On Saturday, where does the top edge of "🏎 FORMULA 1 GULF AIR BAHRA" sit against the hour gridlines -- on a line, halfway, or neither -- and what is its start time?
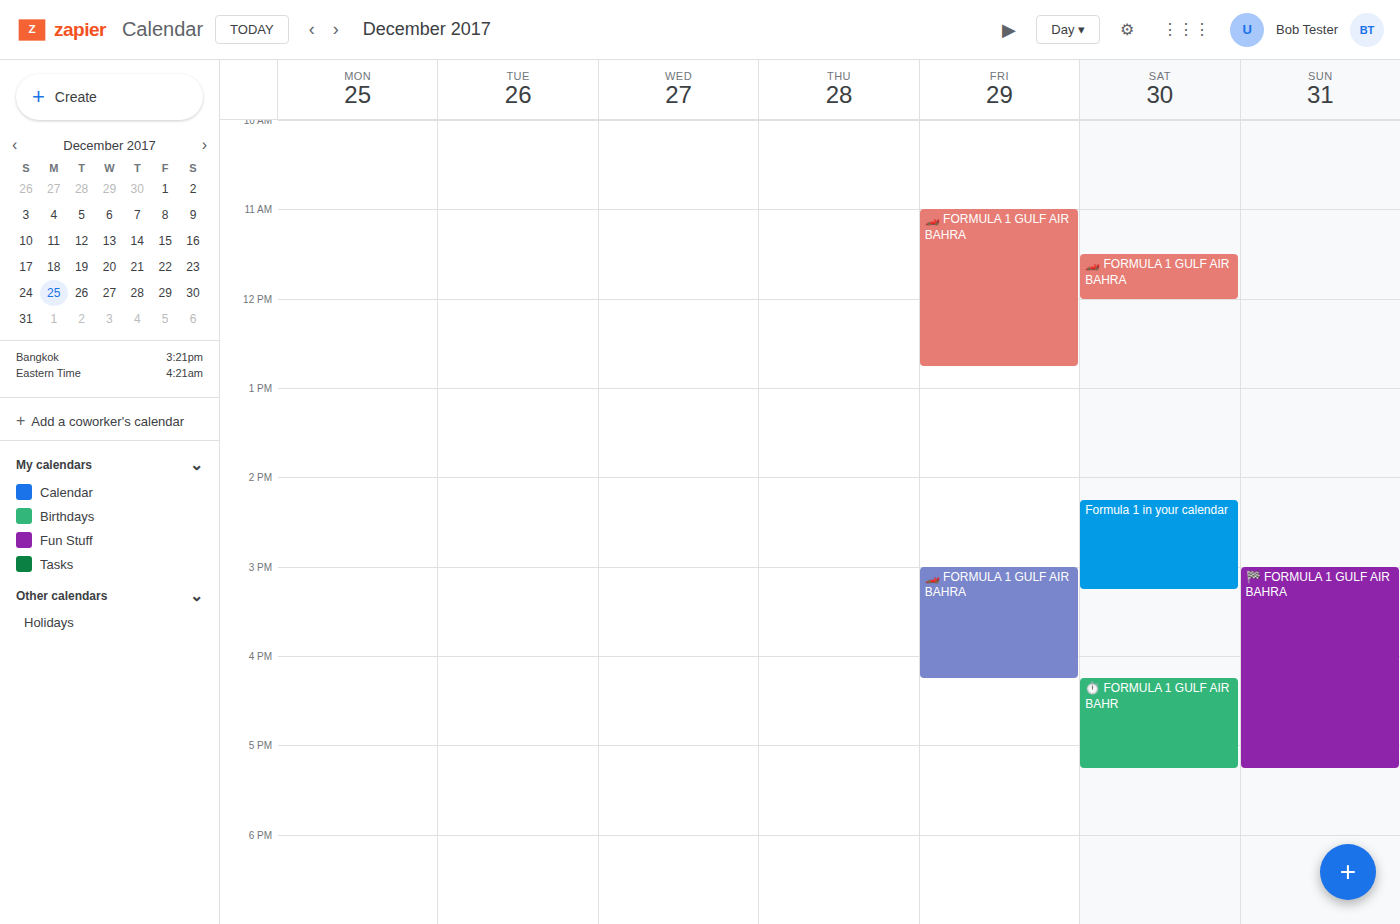
11:30 AM -- halfway between the 11 AM and 12 PM lines.